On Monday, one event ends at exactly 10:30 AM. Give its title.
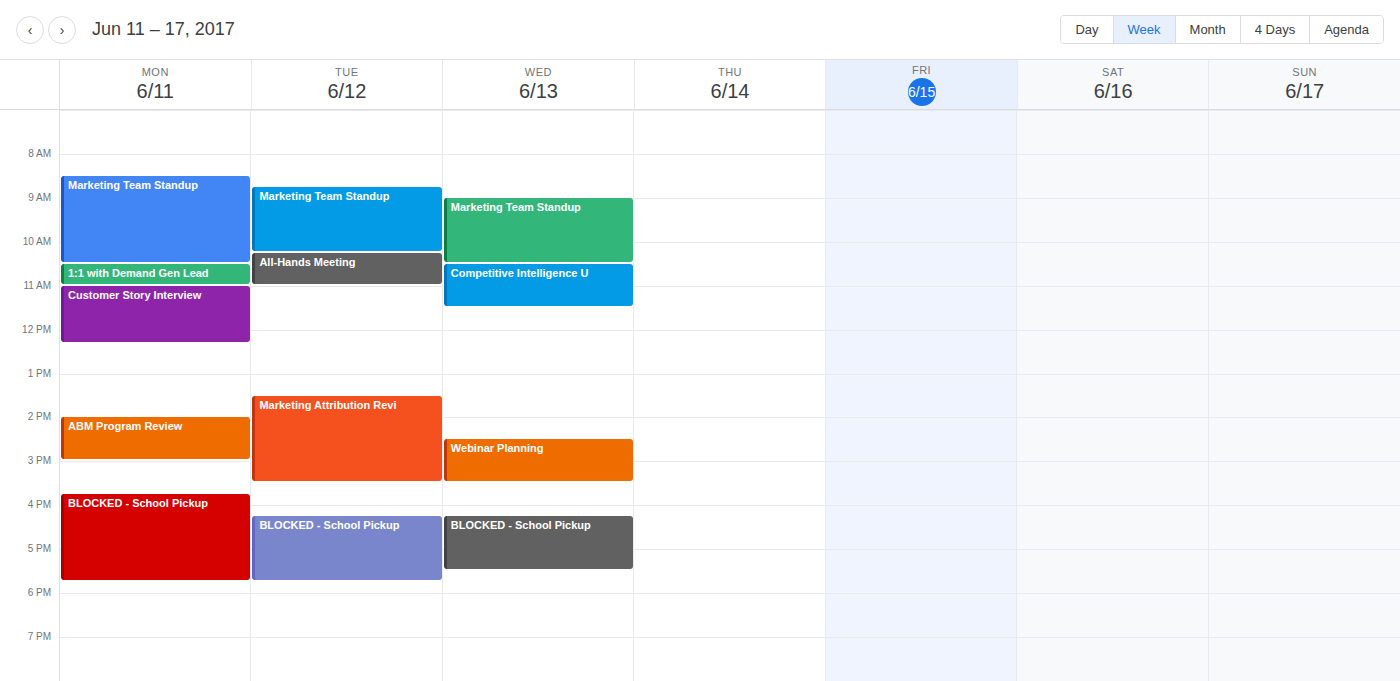
"Marketing Team Standup"